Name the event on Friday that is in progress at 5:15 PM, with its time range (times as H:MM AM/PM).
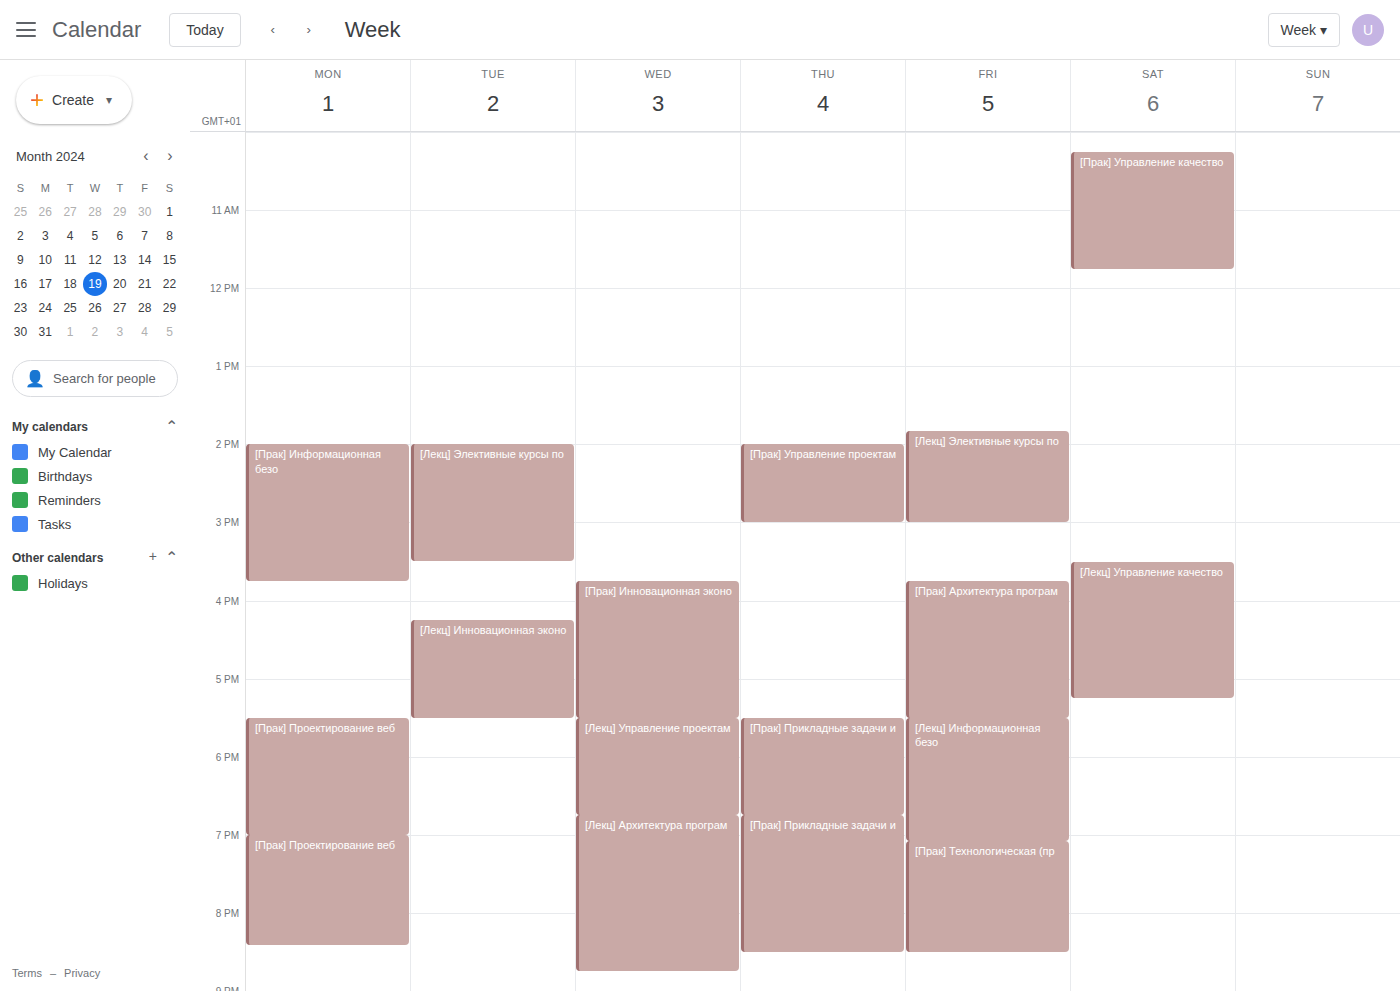
"[Прак] Архитектура програм", 3:45 PM to 5:30 PM